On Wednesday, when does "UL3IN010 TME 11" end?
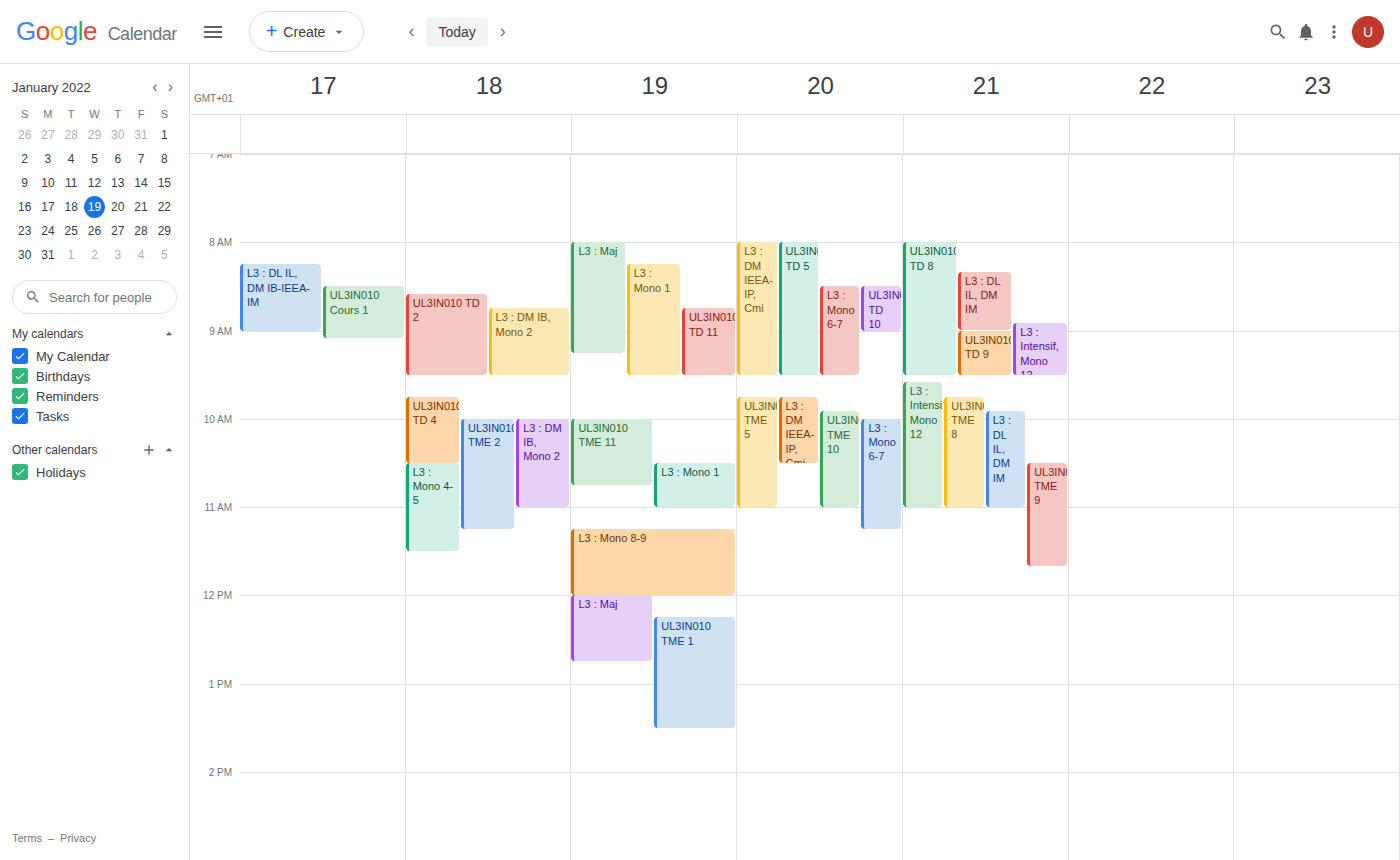
10:45 AM